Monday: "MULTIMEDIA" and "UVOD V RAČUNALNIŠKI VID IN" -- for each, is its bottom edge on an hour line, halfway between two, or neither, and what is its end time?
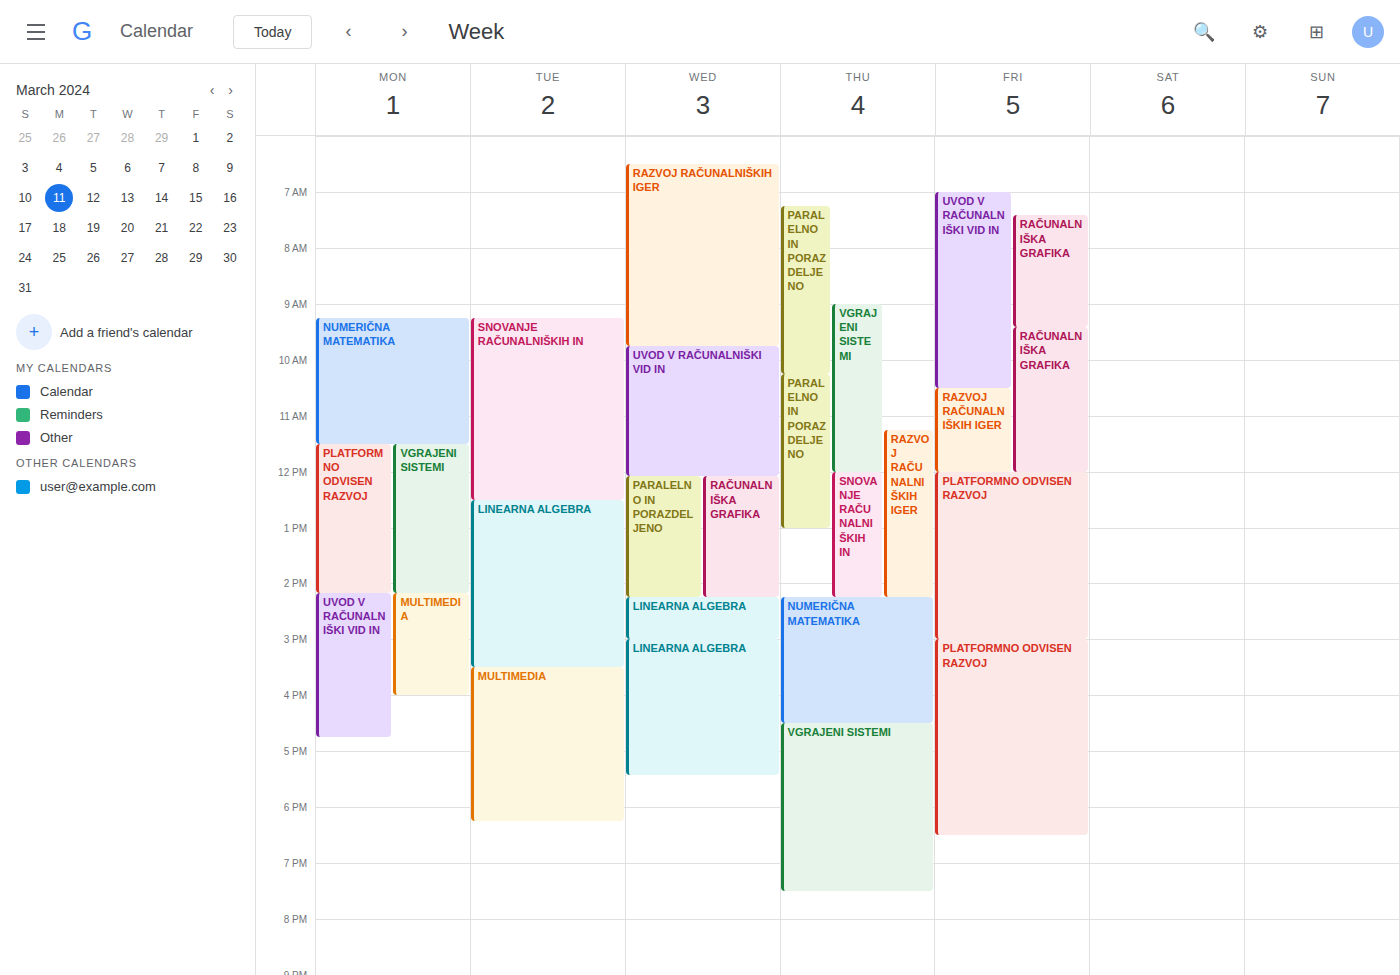
"MULTIMEDIA": 4:00 PM, exactly on the 4 PM line. "UVOD V RAČUNALNIŠKI VID IN": 4:45 PM, neither: three quarters of the way from the 4 PM line to the 5 PM line.